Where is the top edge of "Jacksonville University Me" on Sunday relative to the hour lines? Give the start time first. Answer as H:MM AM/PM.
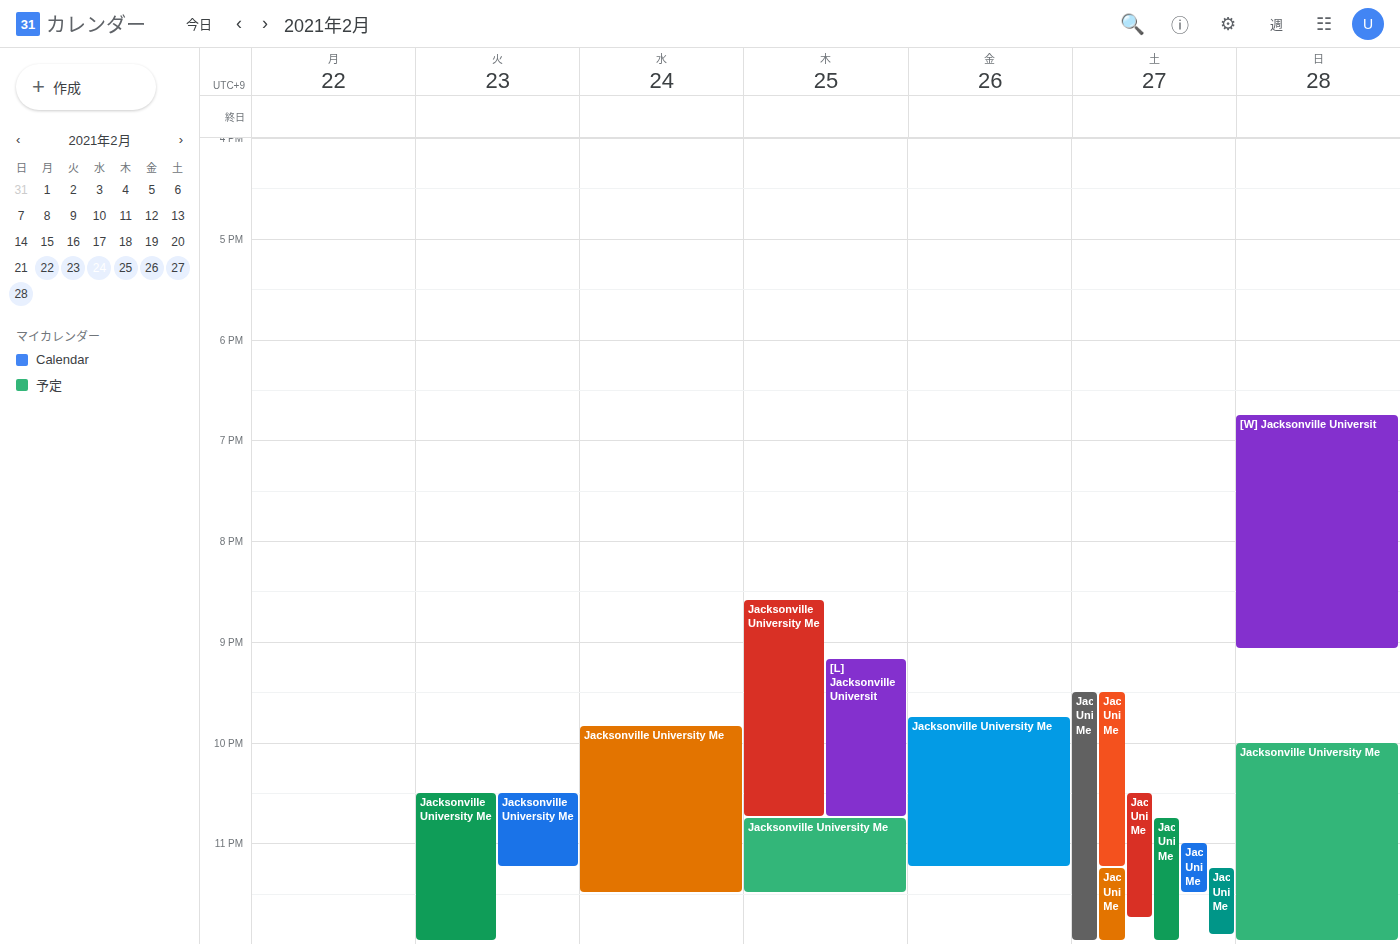
10:00 PM -- exactly on the 10 PM line.